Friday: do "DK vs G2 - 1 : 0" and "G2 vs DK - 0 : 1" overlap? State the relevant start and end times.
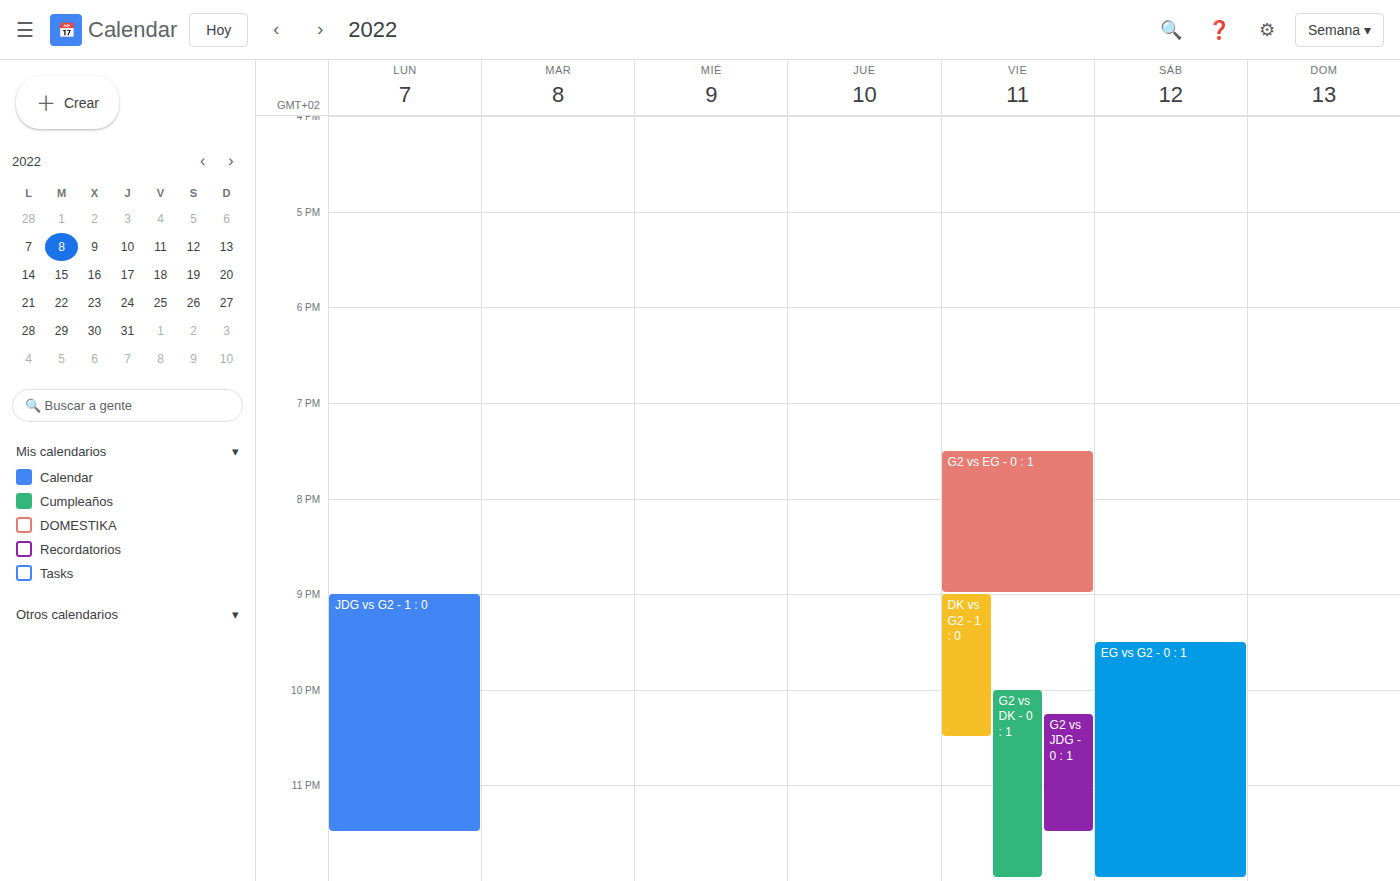
"G2 vs DK - 0 : 1" starts at 22:00, before "DK vs G2 - 1 : 0" ends at 22:30 -- they overlap.